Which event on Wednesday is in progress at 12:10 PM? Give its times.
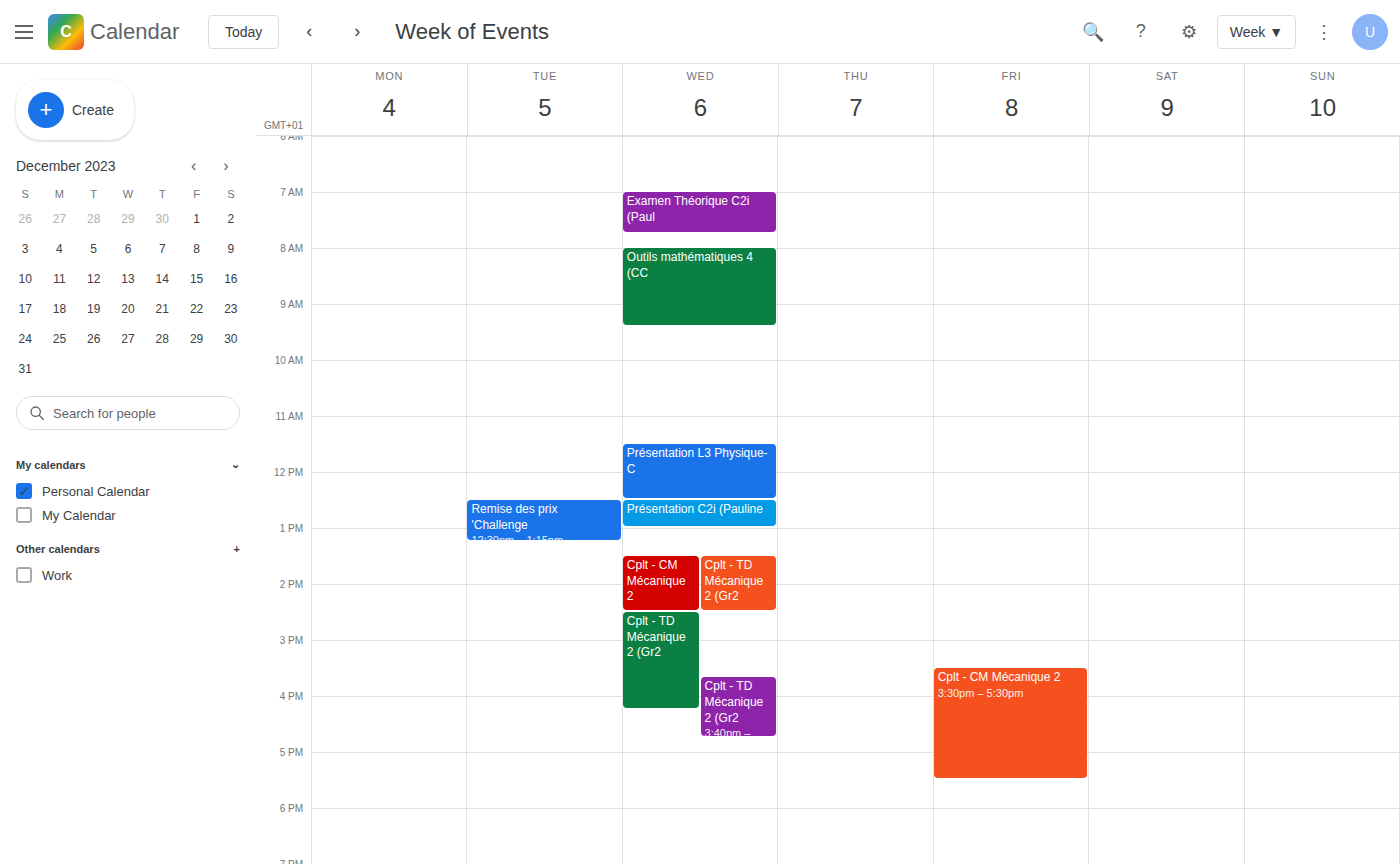
"Présentation L3 Physique-C", 11:30 AM to 12:30 PM